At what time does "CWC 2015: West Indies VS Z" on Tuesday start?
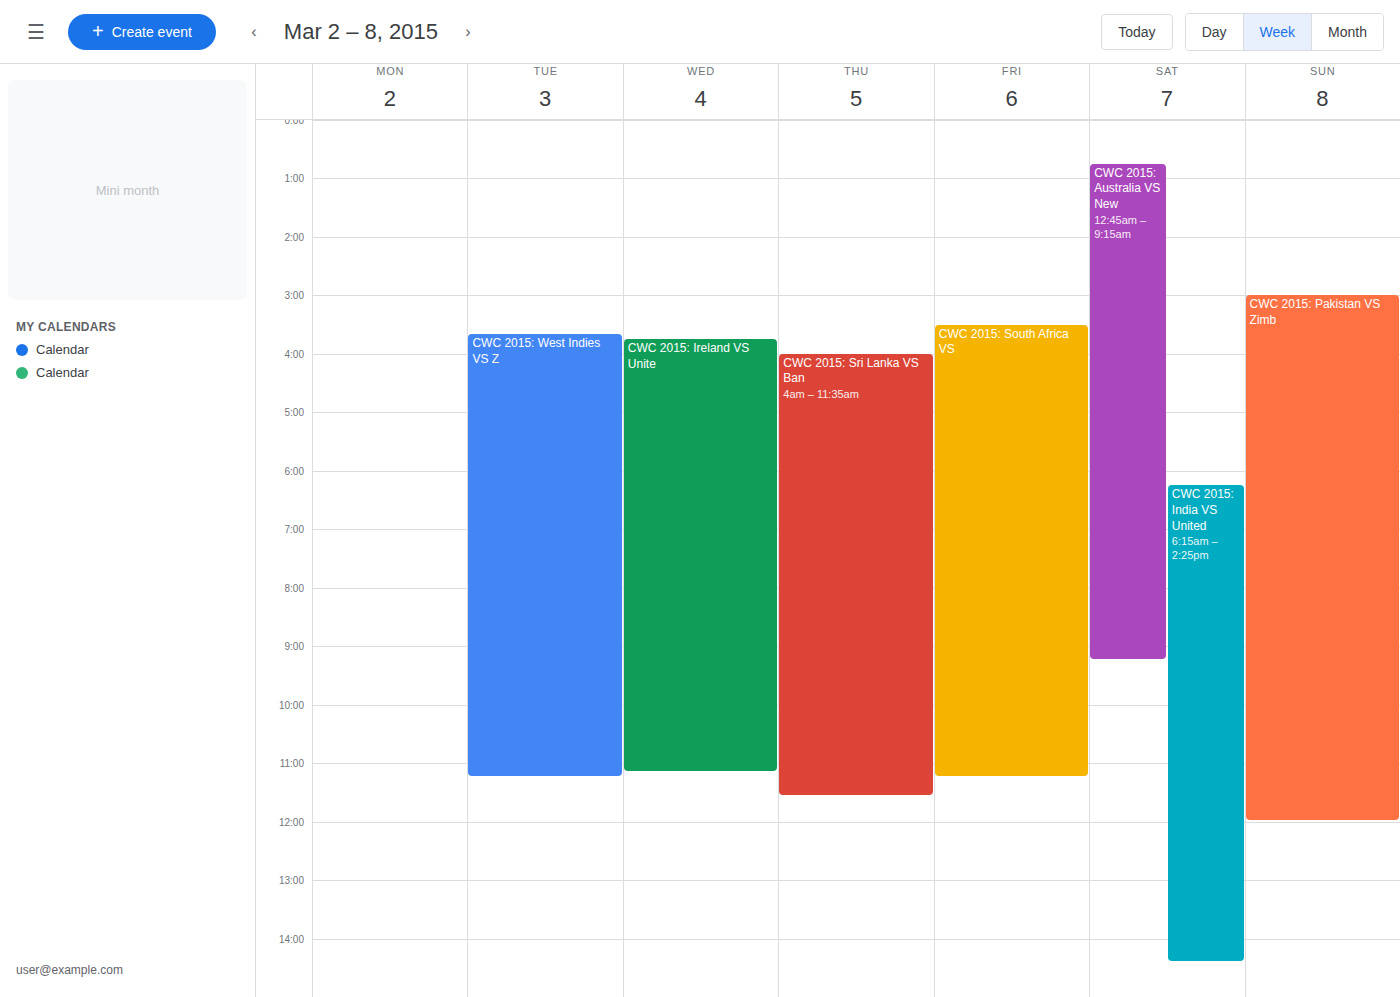
3:40 AM